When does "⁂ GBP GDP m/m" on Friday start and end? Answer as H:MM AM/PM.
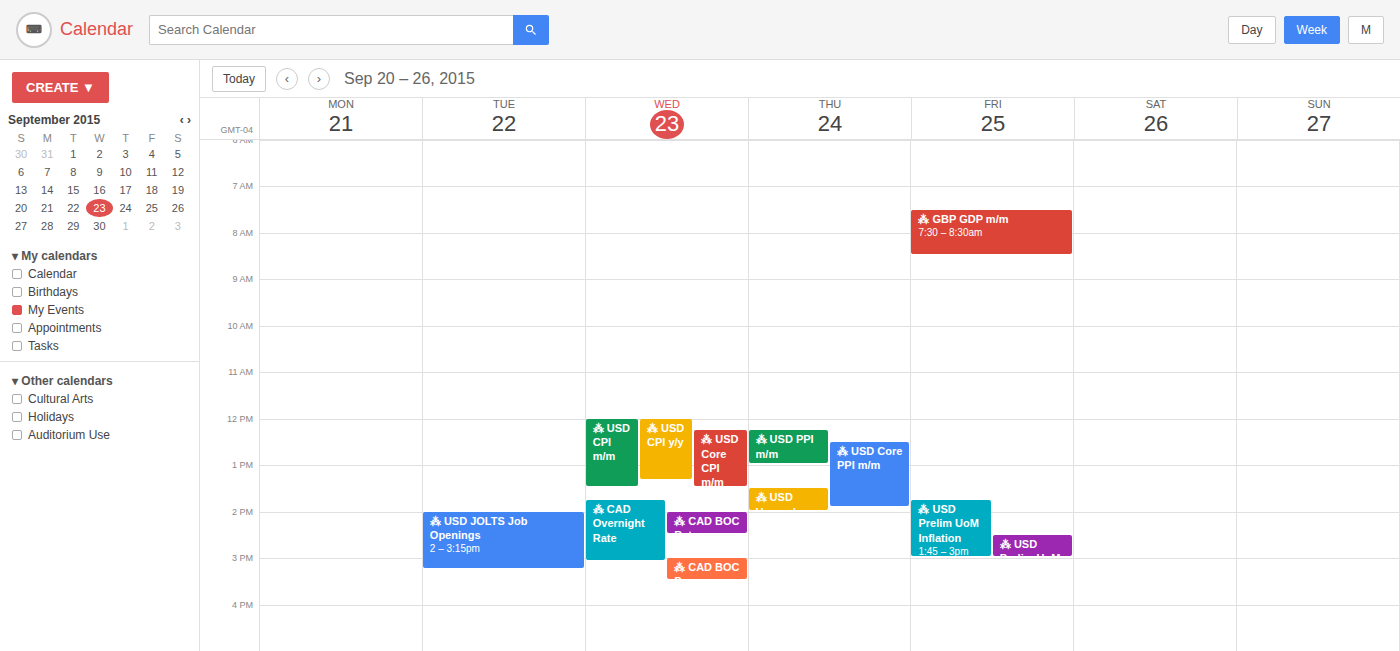
7:30 AM to 8:30 AM